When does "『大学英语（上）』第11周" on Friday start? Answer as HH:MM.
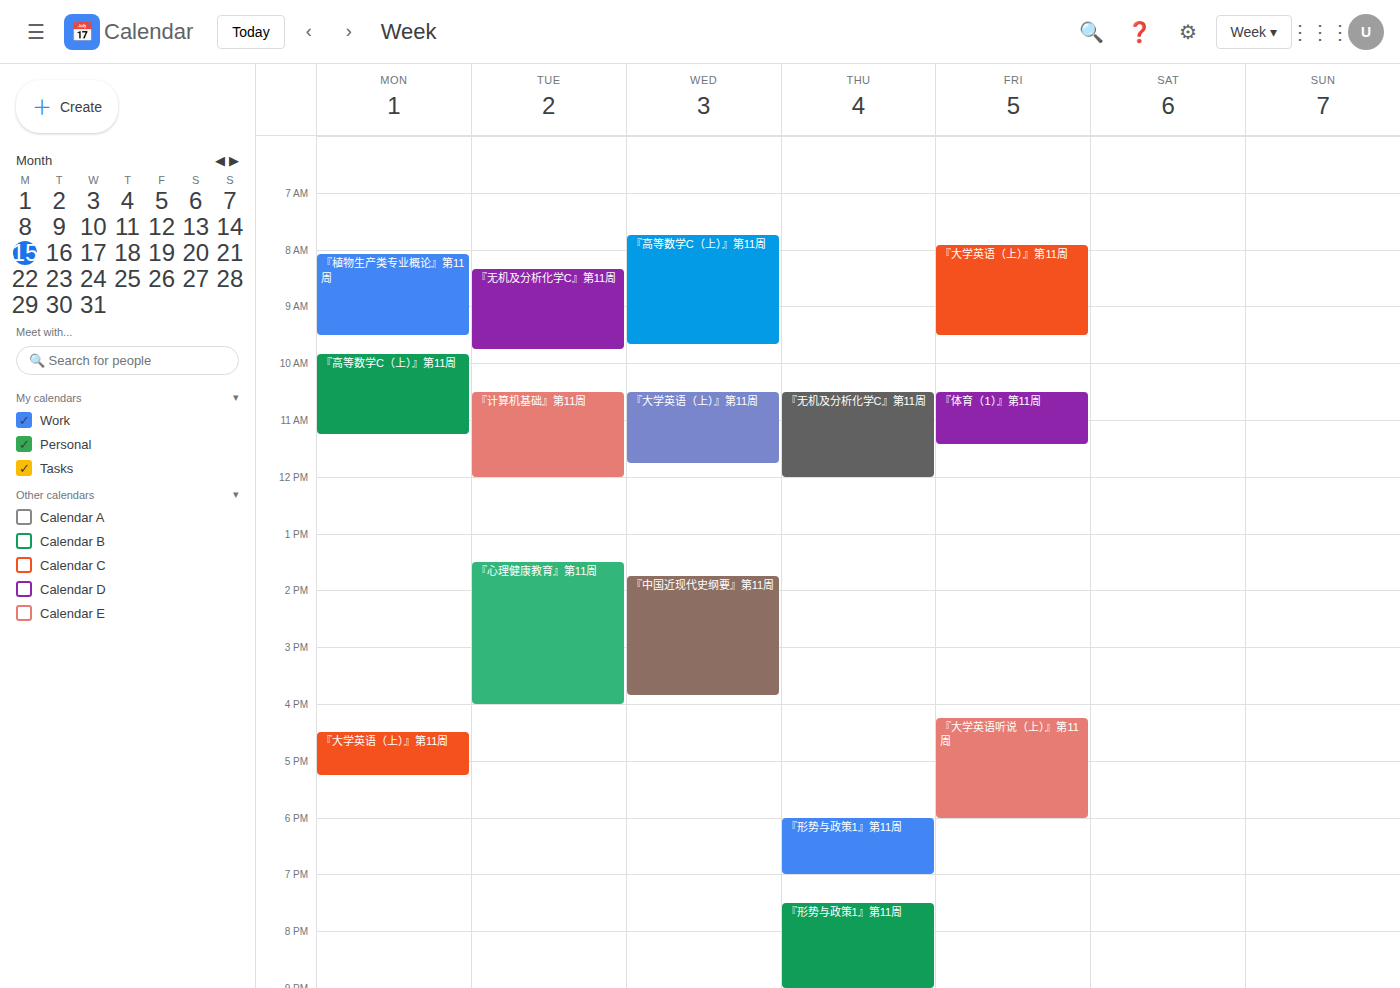
07:55